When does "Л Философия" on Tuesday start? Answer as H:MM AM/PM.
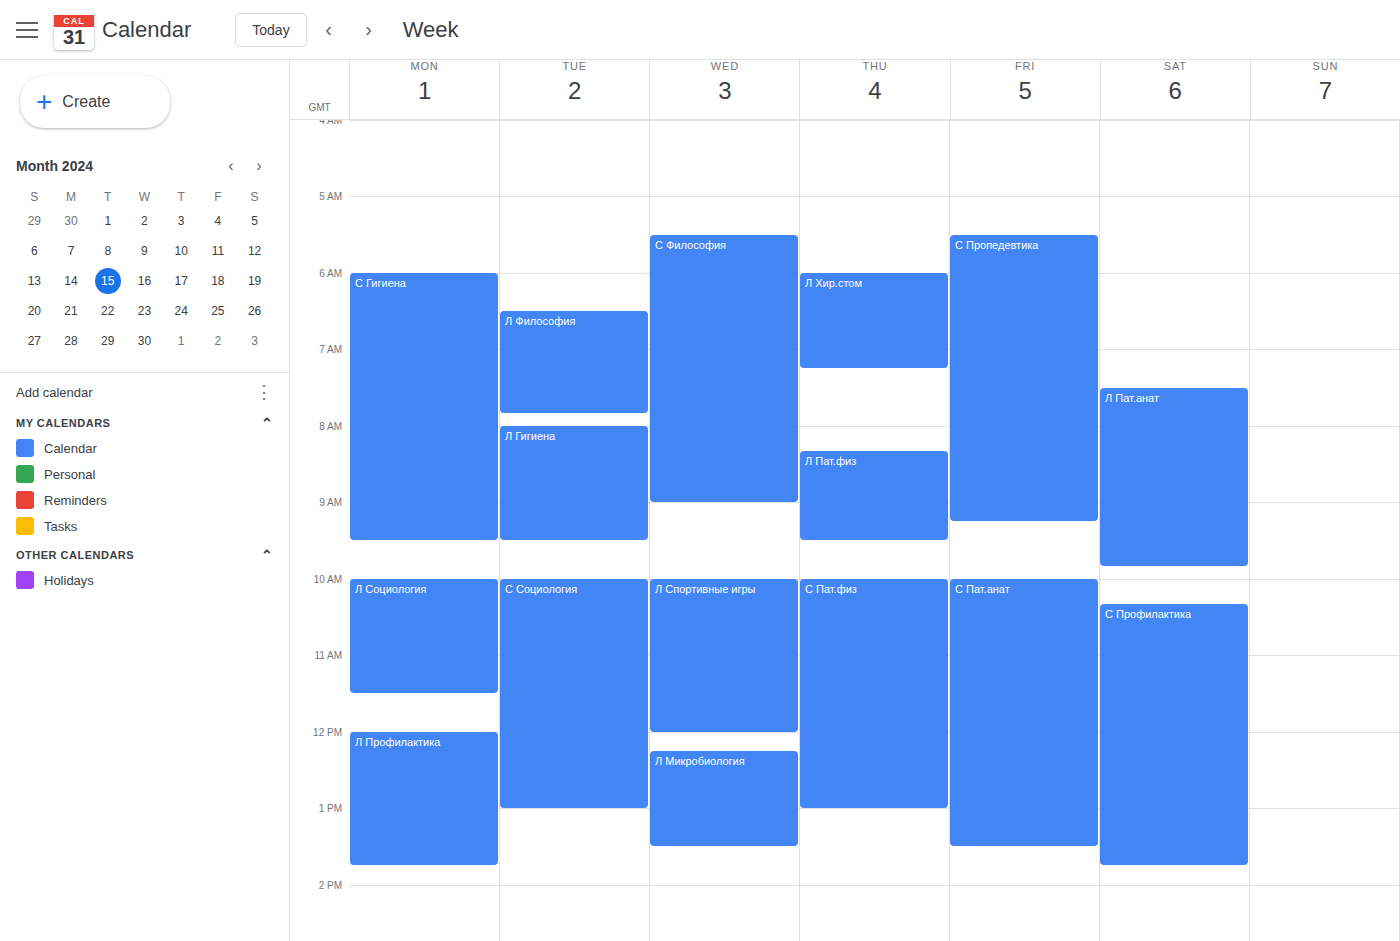
6:30 AM